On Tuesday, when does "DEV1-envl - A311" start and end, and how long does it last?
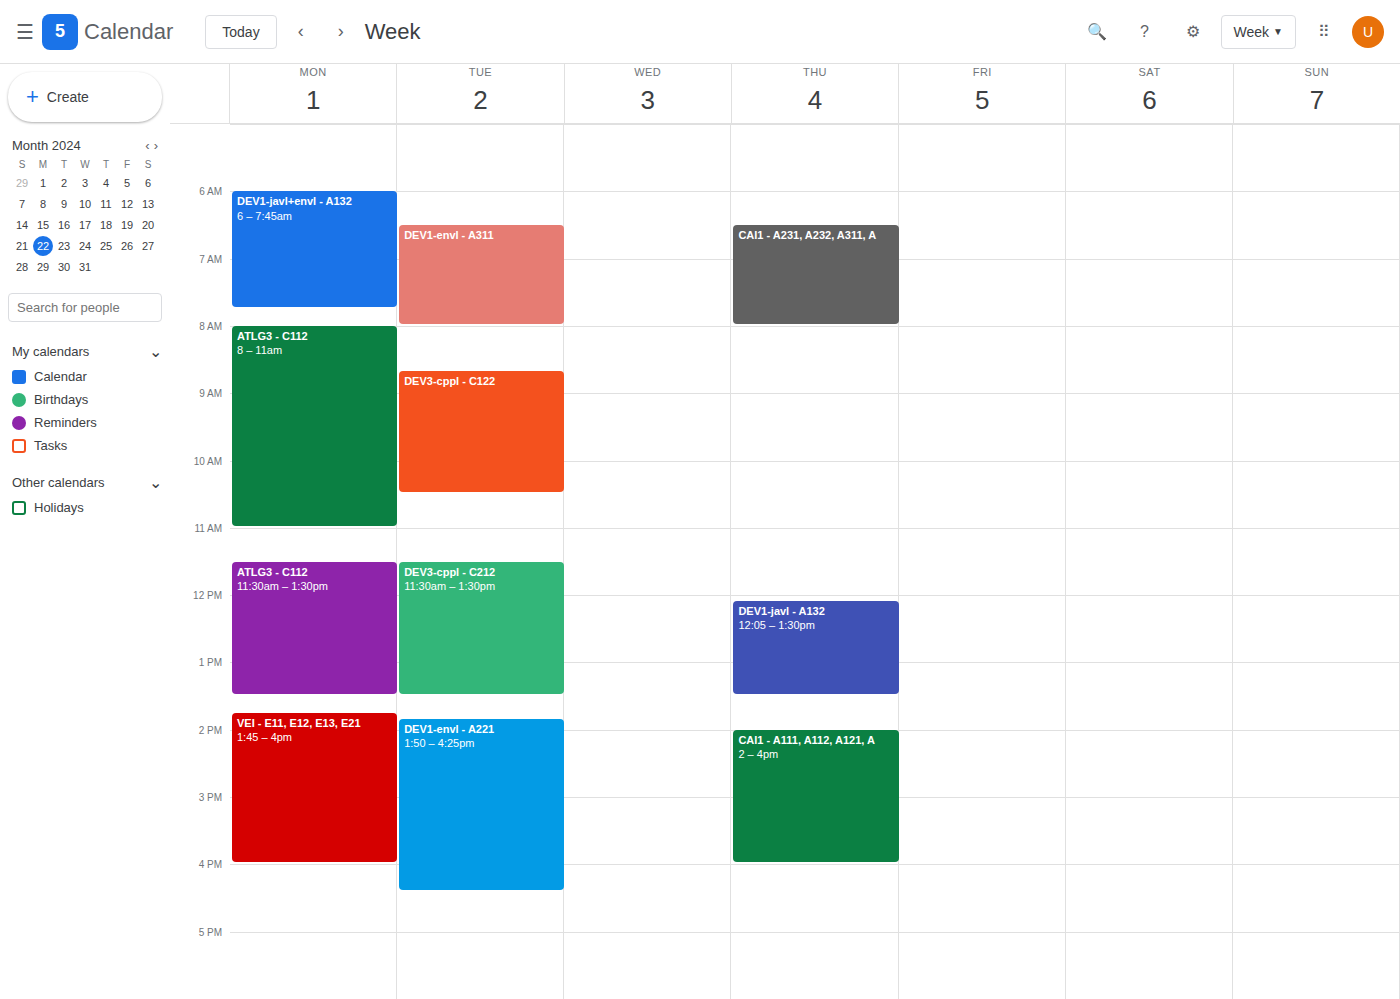
6:30 AM to 8:00 AM, 1 hour 30 minutes